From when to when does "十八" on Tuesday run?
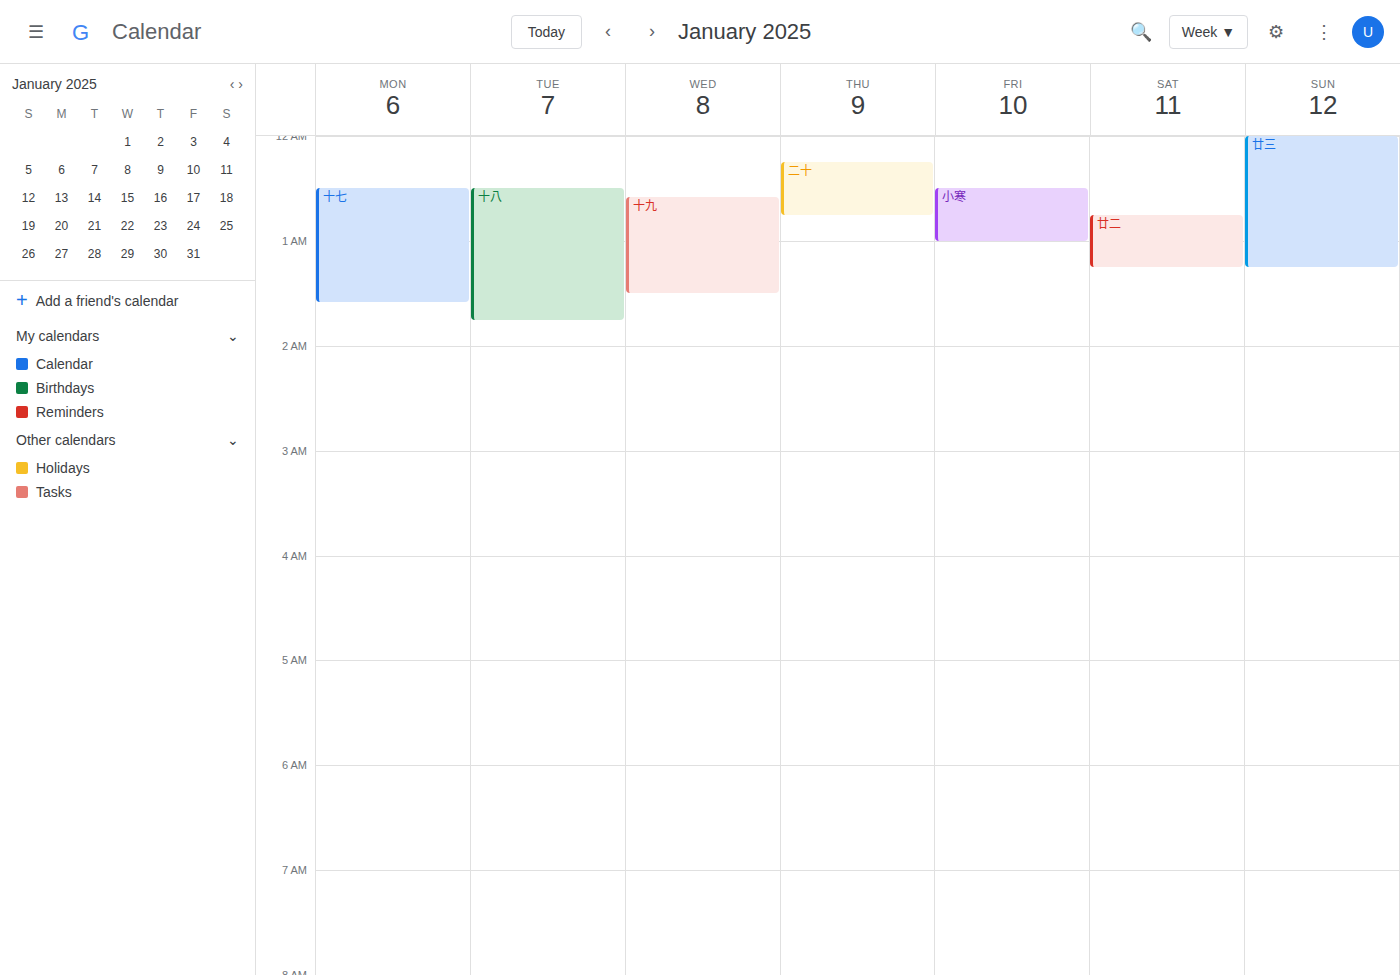
00:30 to 01:45